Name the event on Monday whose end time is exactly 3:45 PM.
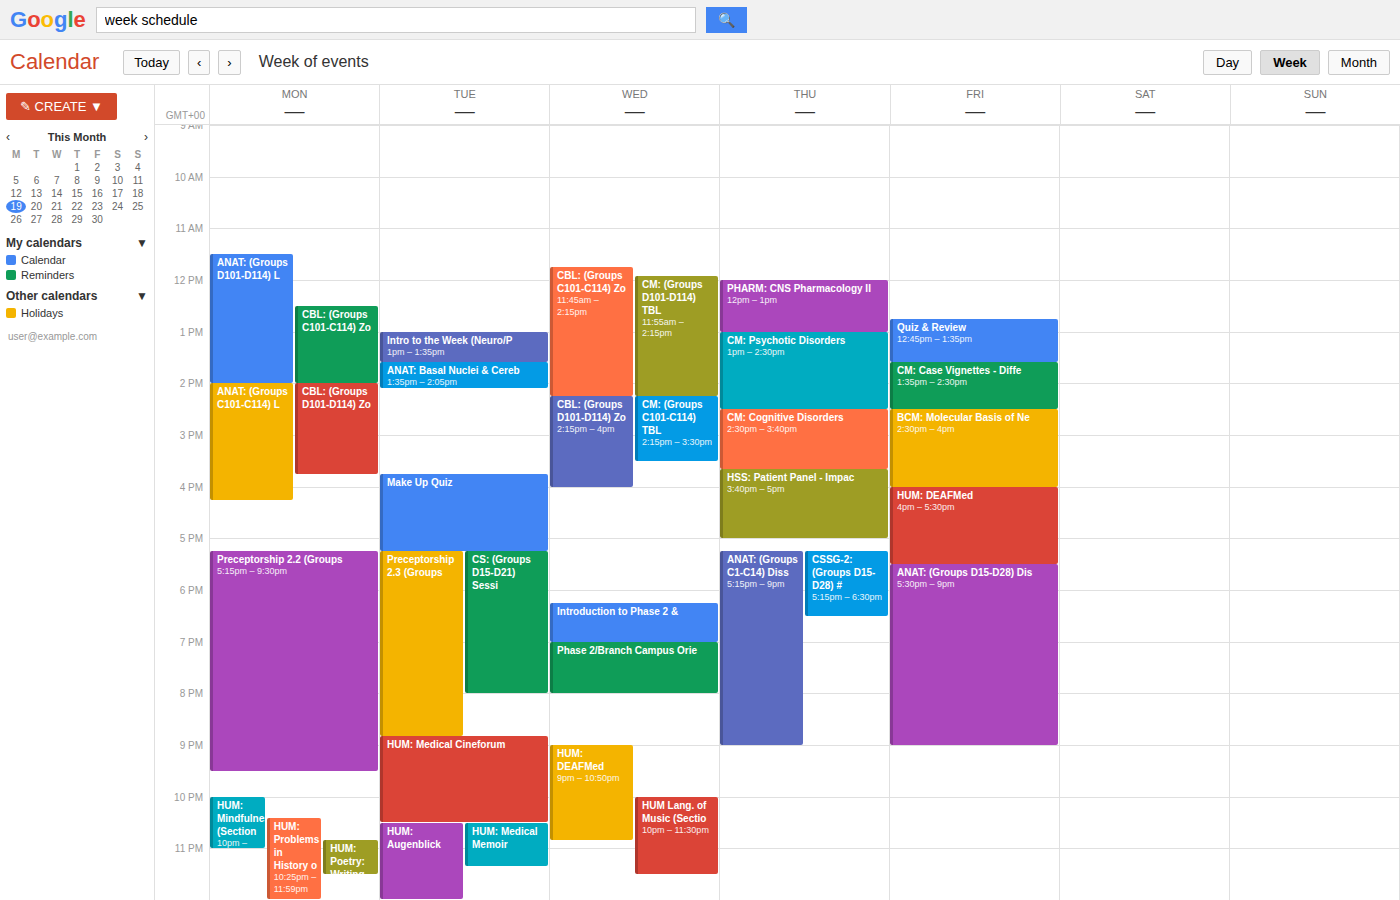
"CBL: (Groups D101-D114) Zo"